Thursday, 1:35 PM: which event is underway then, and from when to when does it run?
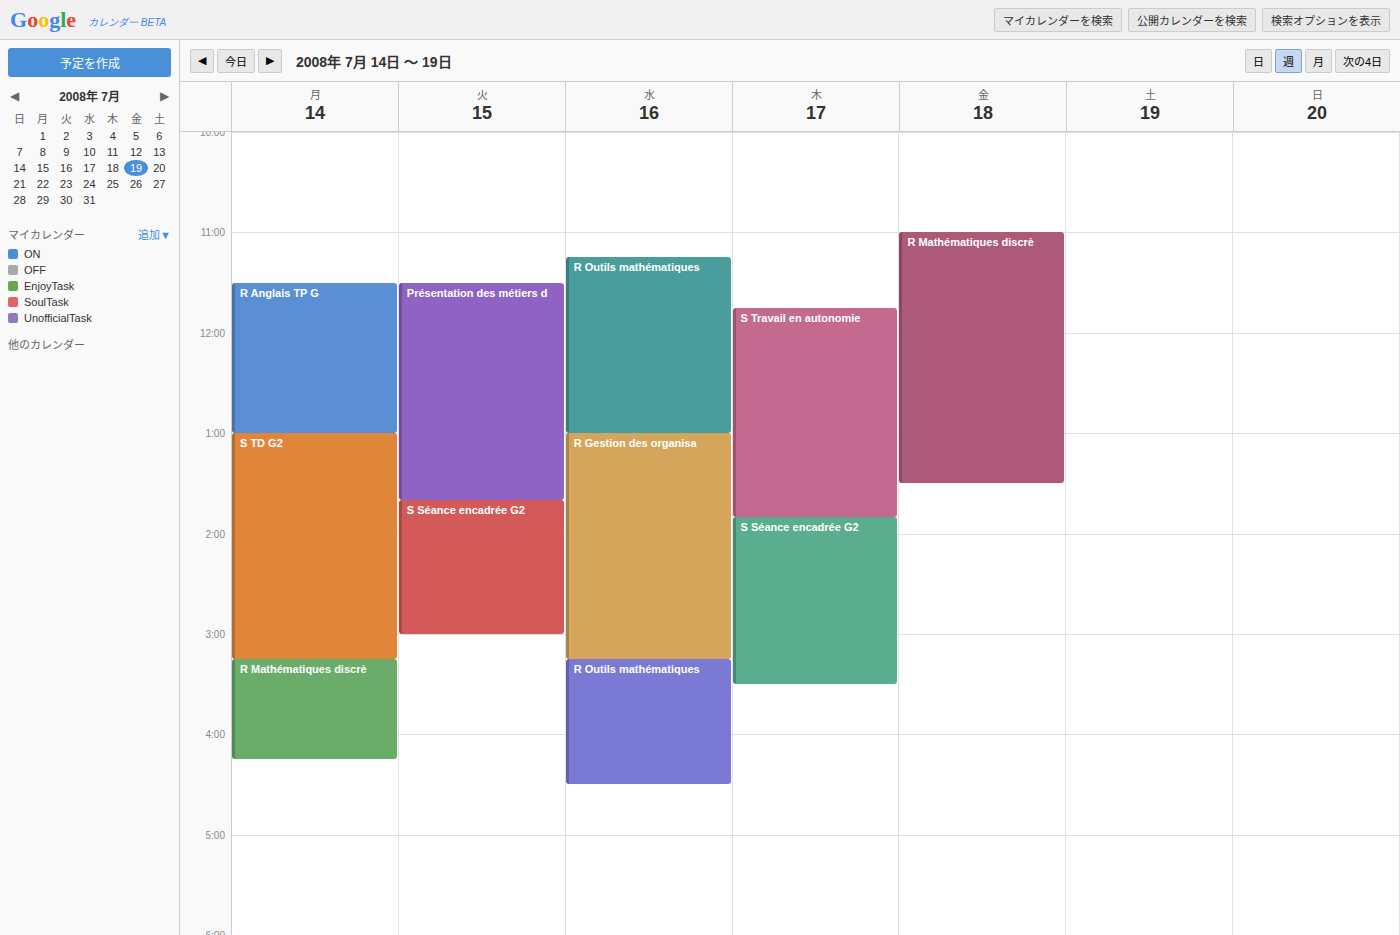
"S Travail en autonomie", 11:45 AM to 1:50 PM